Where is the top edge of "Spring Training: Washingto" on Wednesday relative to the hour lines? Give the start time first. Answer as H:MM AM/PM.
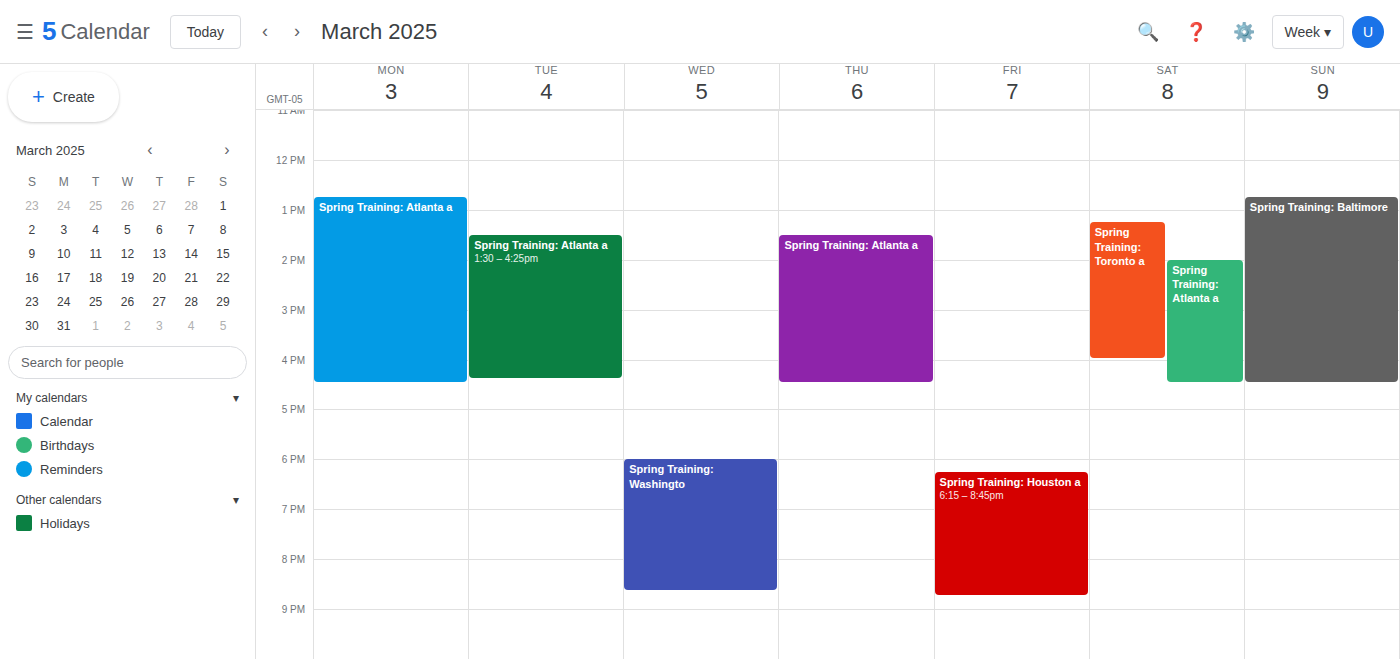
6:00 PM -- exactly on the 6 PM line.